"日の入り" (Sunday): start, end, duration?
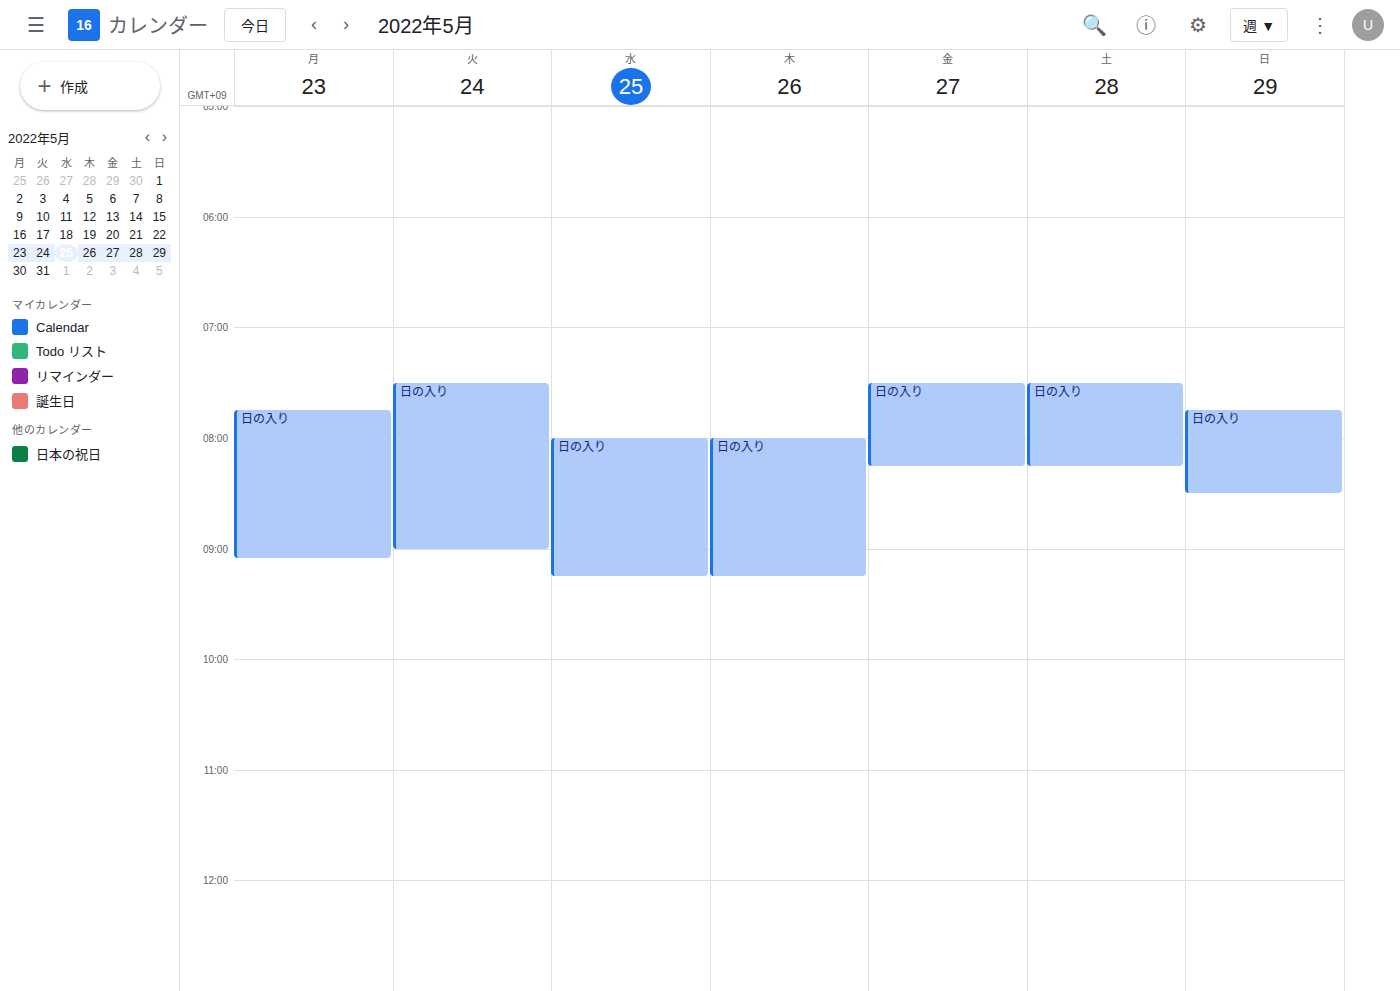
7:45 AM to 8:30 AM, 45 minutes